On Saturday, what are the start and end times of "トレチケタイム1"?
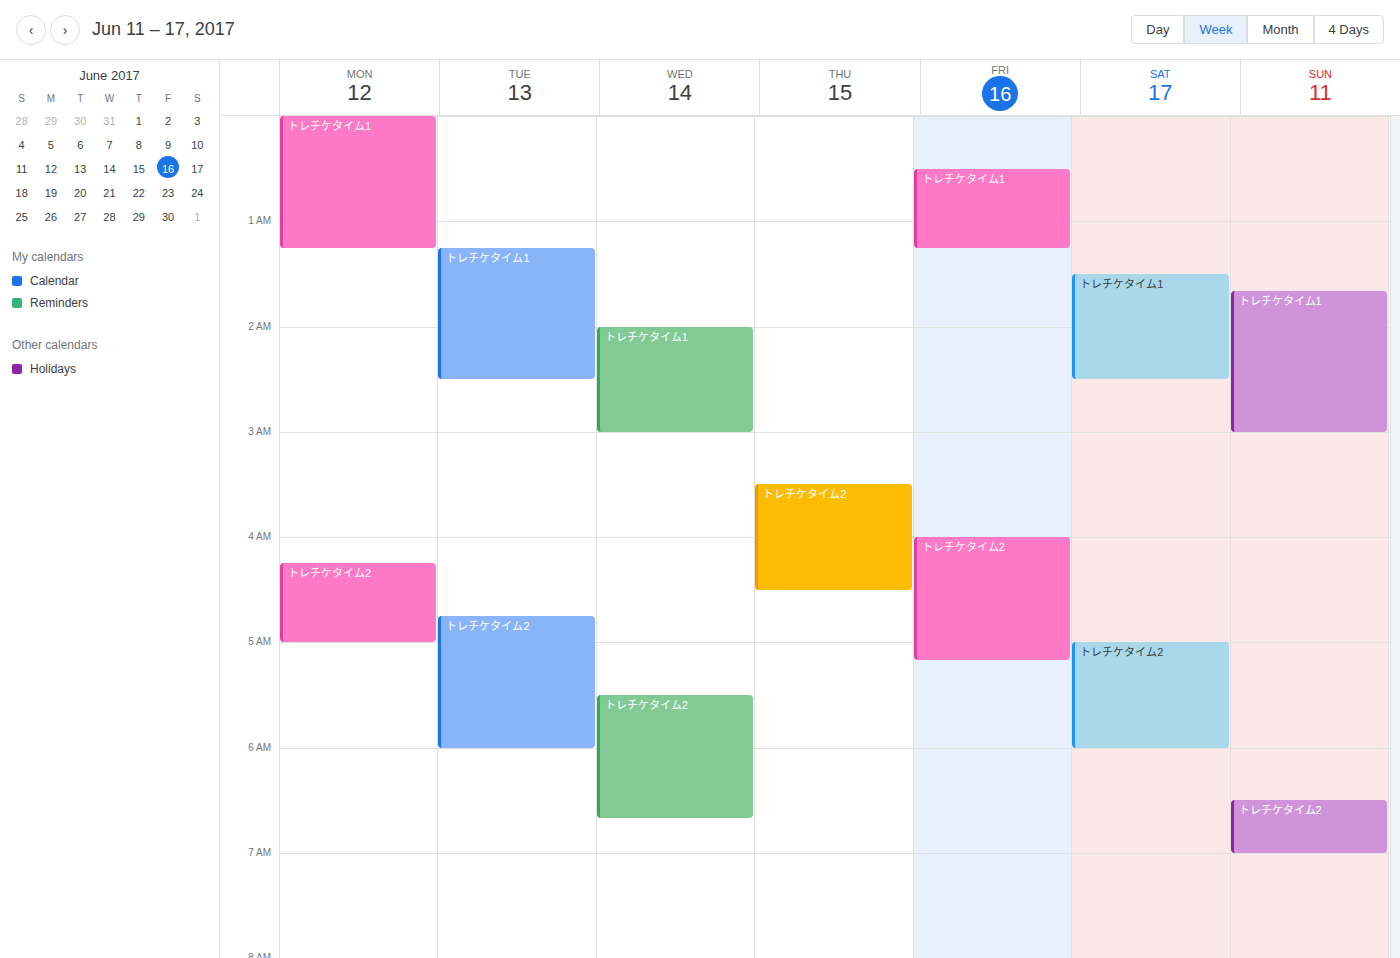
1:30 AM to 2:30 AM